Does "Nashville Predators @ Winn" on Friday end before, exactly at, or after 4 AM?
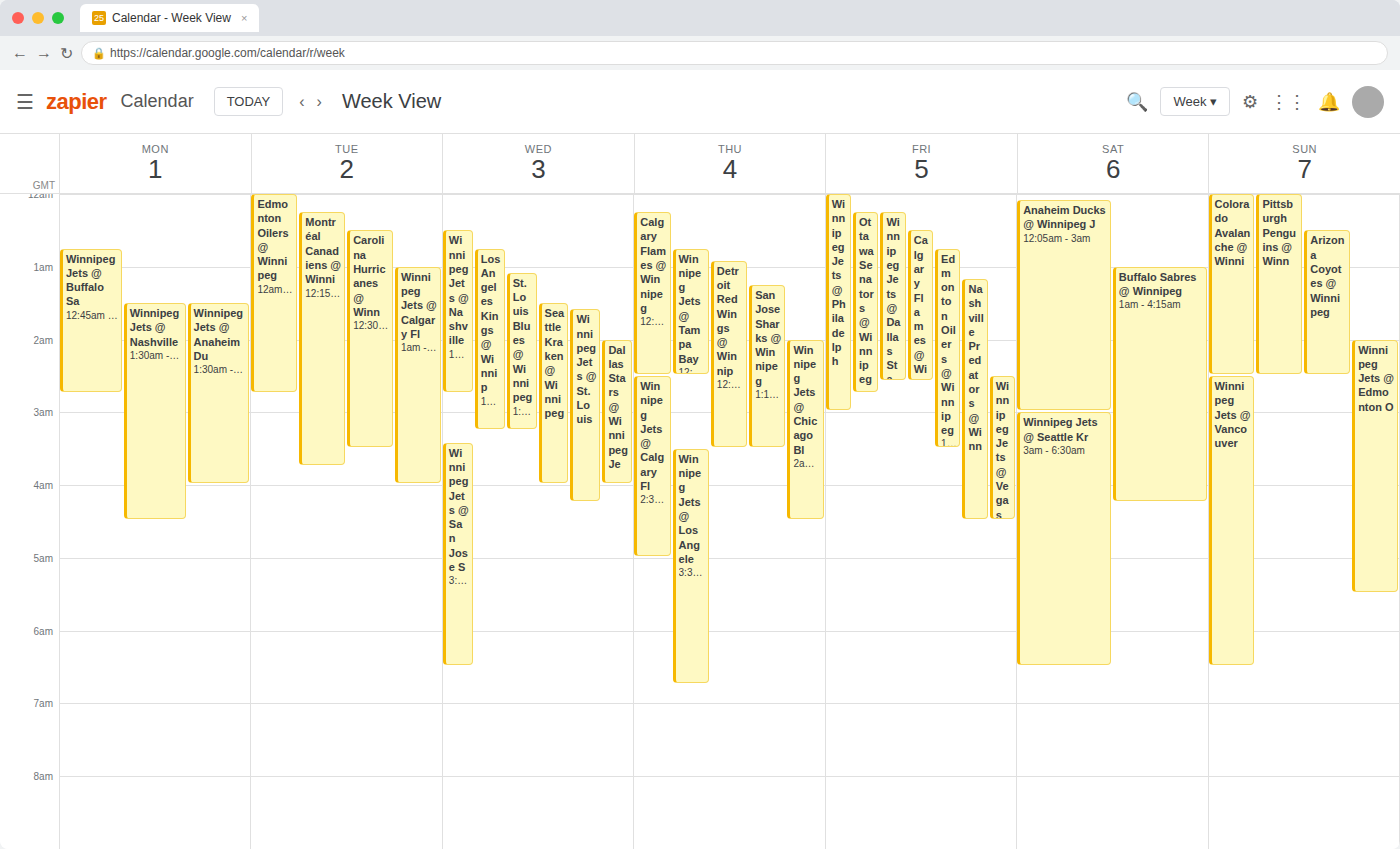
4:30 AM -- after 4 AM, 30 minutes below the 4 AM line.